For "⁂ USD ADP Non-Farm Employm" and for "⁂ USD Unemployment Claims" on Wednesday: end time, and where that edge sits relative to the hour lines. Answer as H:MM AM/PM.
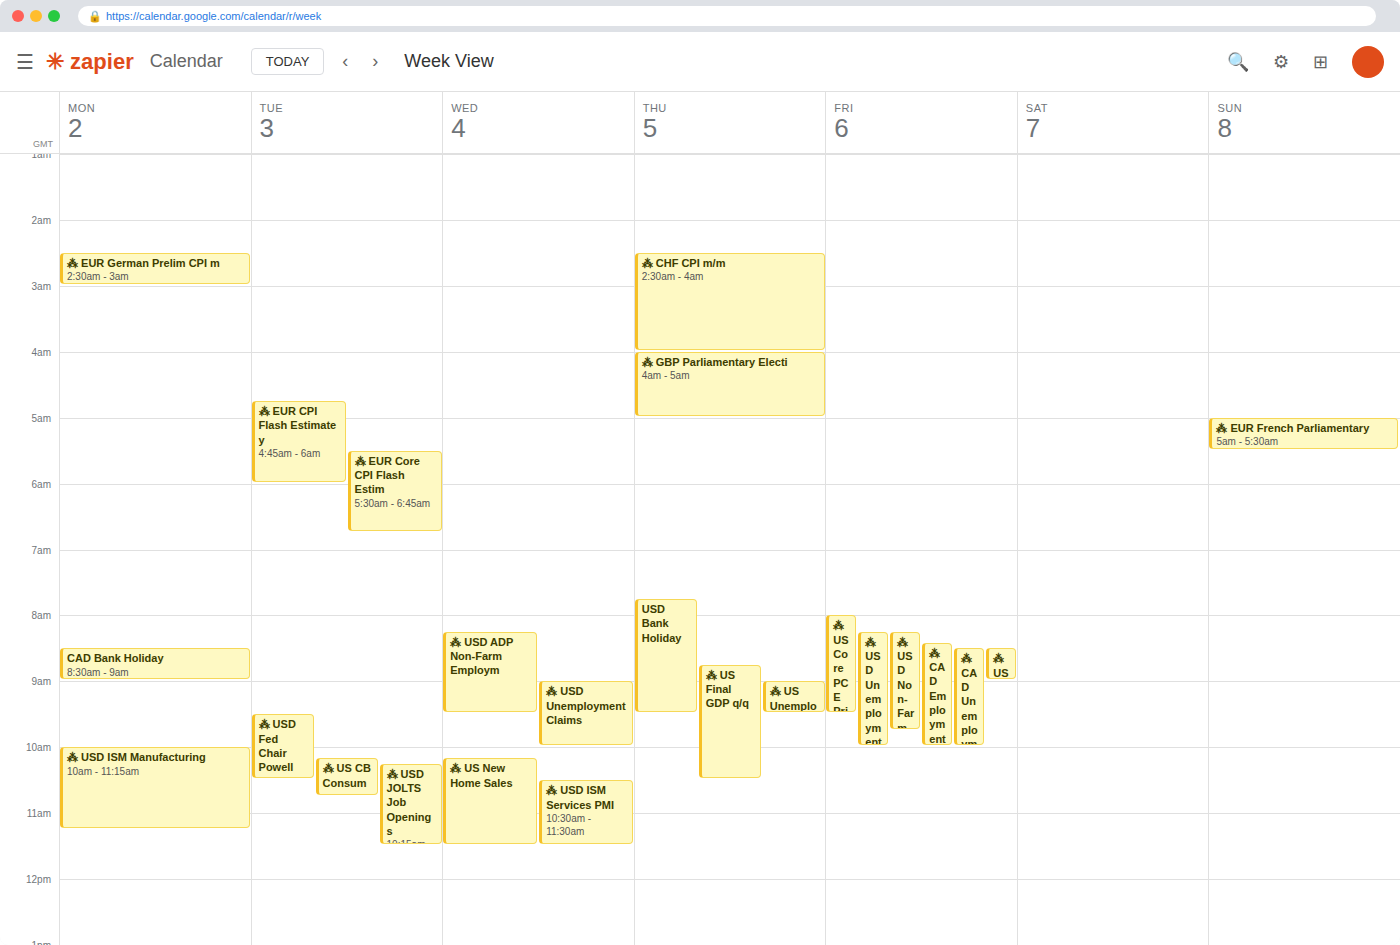
"⁂ USD ADP Non-Farm Employm": 9:30 AM, halfway between the 9 AM and 10 AM lines. "⁂ USD Unemployment Claims": 10:00 AM, exactly on the 10 AM line.